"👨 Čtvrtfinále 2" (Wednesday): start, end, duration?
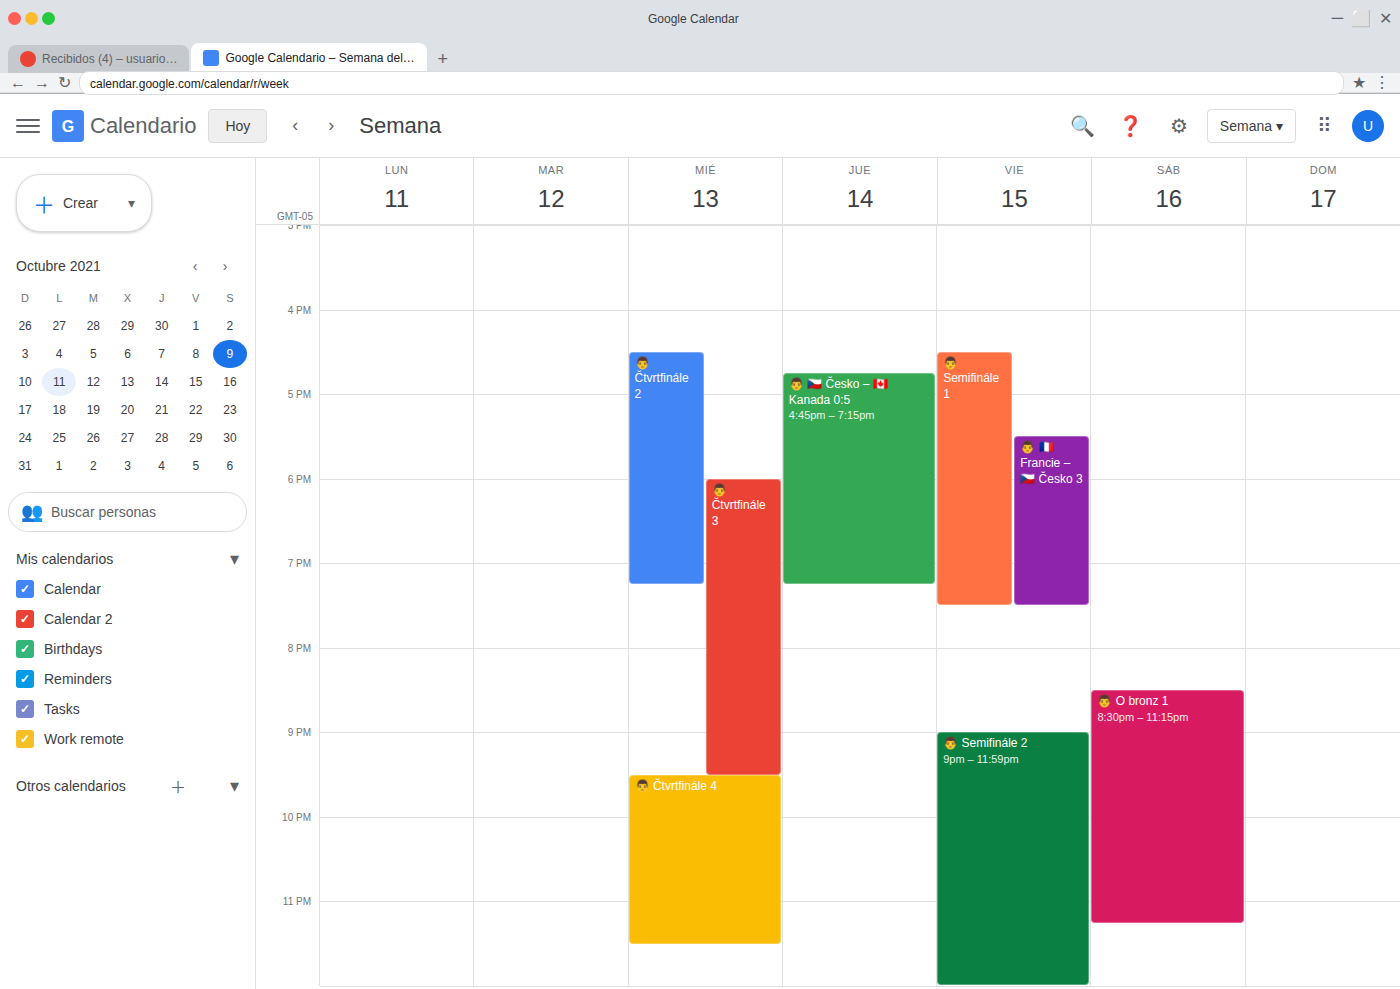
4:30 PM to 7:15 PM, 2 hours 45 minutes